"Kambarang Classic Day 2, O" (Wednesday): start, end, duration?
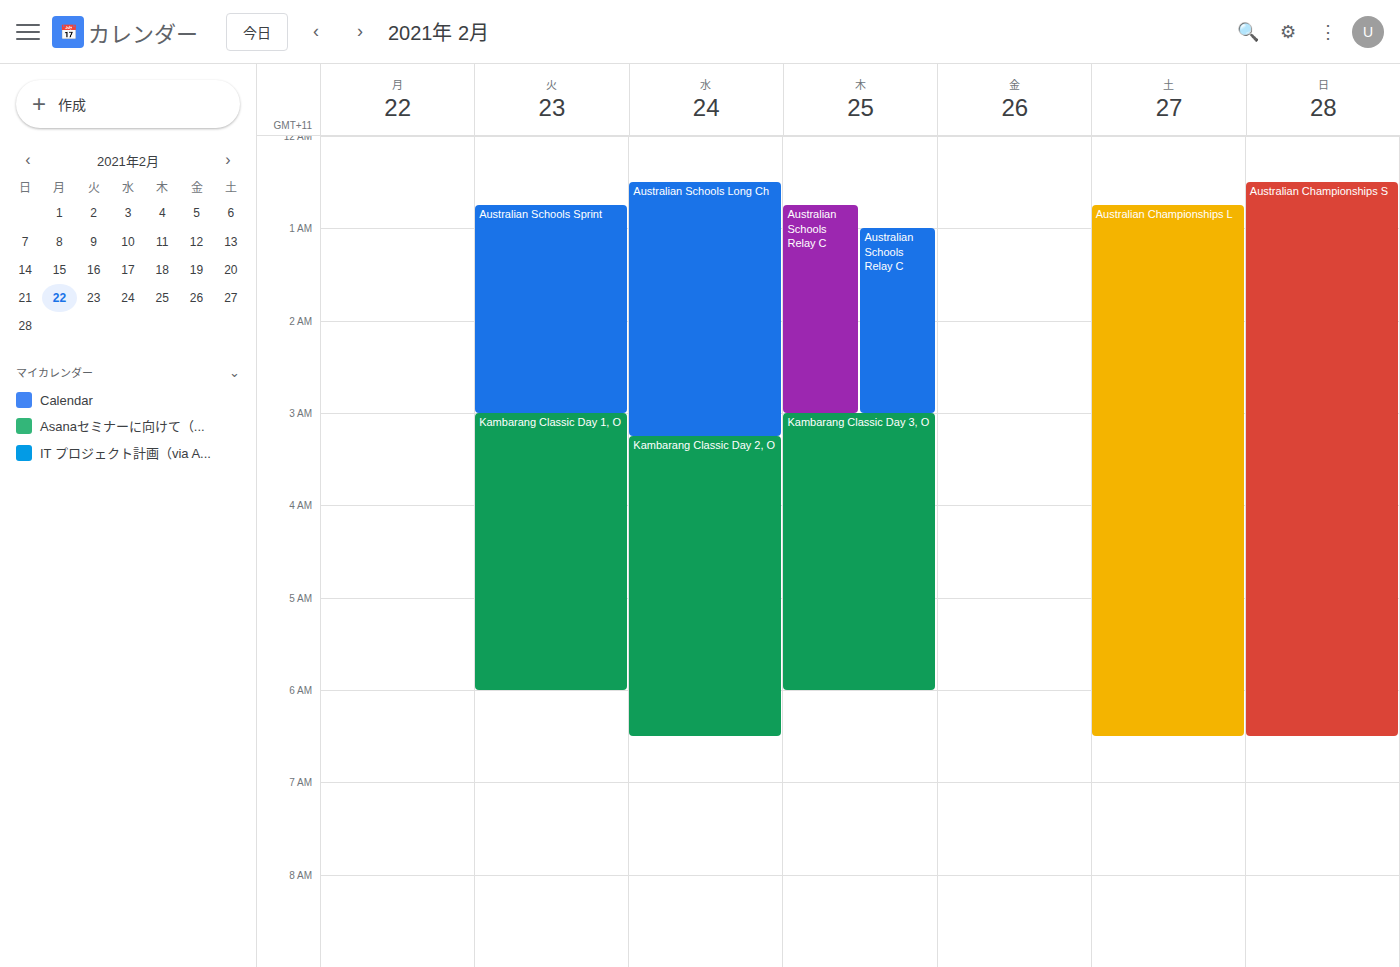
3:15 AM to 6:30 AM, 3 hours 15 minutes